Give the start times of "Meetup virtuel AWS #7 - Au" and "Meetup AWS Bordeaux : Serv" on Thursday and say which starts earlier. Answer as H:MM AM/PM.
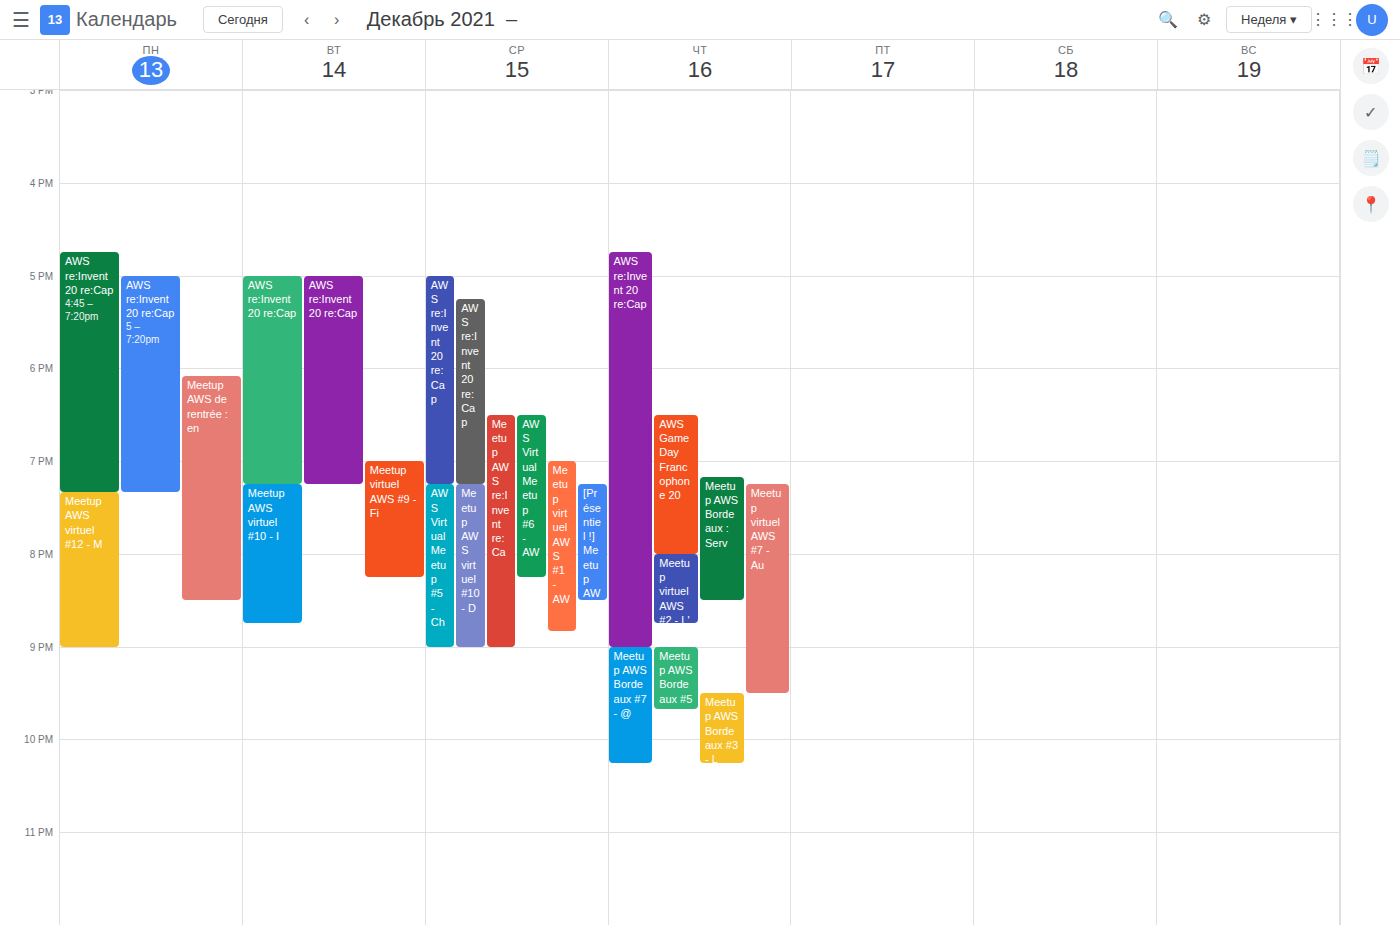
"Meetup AWS Bordeaux : Serv" 7:10 PM; "Meetup virtuel AWS #7 - Au" 7:15 PM.